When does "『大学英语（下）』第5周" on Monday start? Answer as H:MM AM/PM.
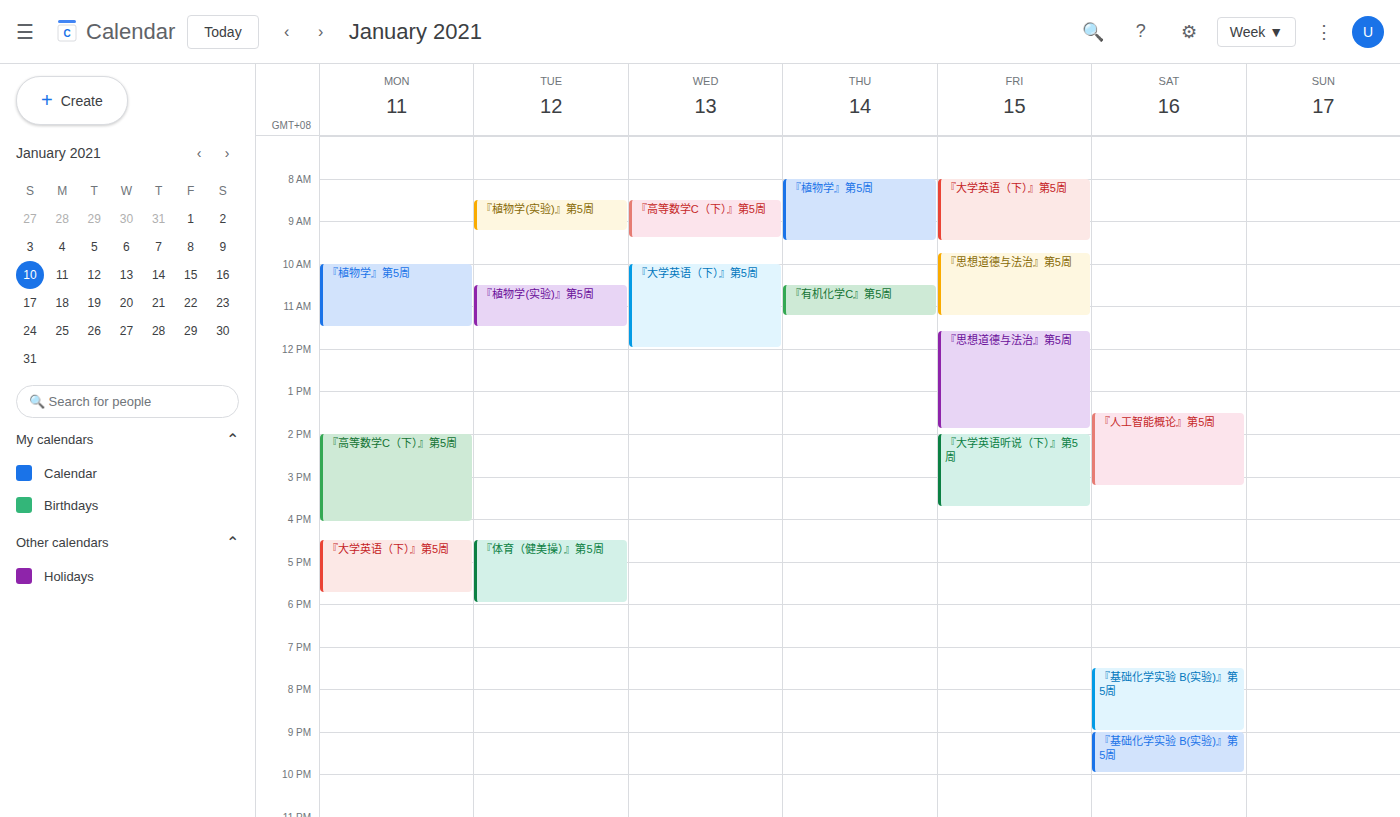
4:30 PM